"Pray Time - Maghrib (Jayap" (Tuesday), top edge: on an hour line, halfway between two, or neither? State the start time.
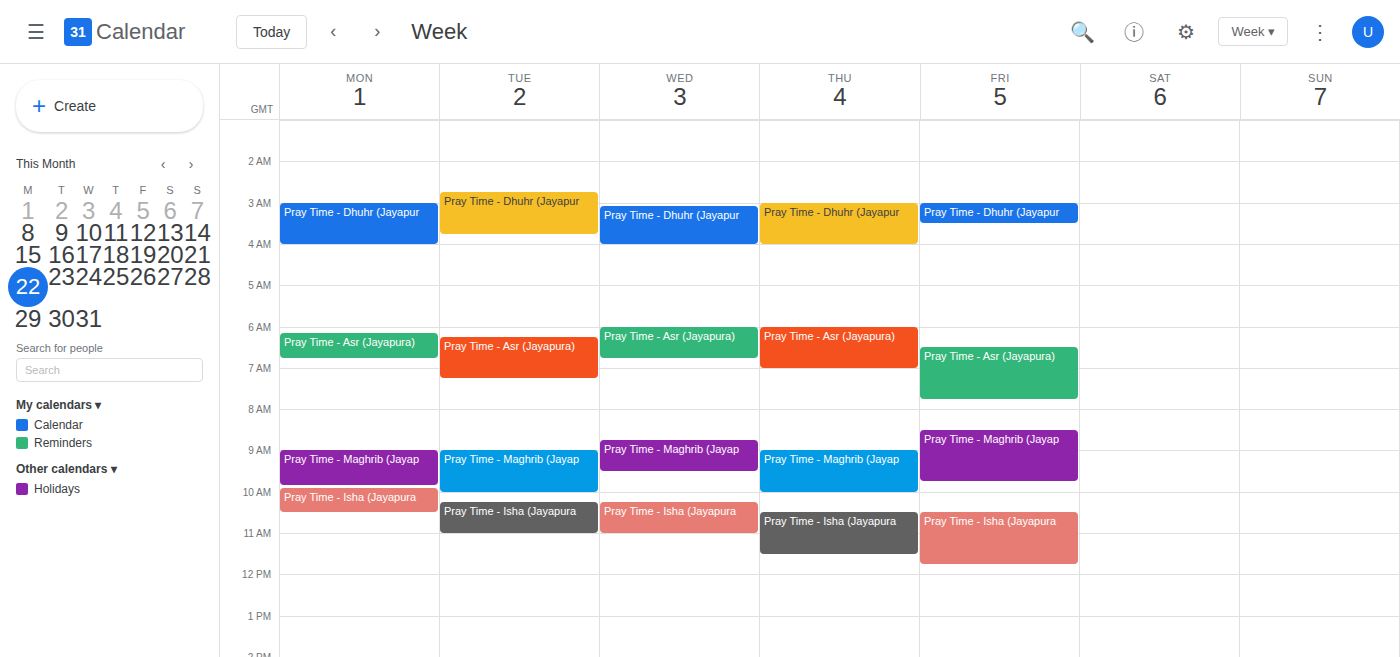
9:00 AM -- exactly on the 9 AM line.